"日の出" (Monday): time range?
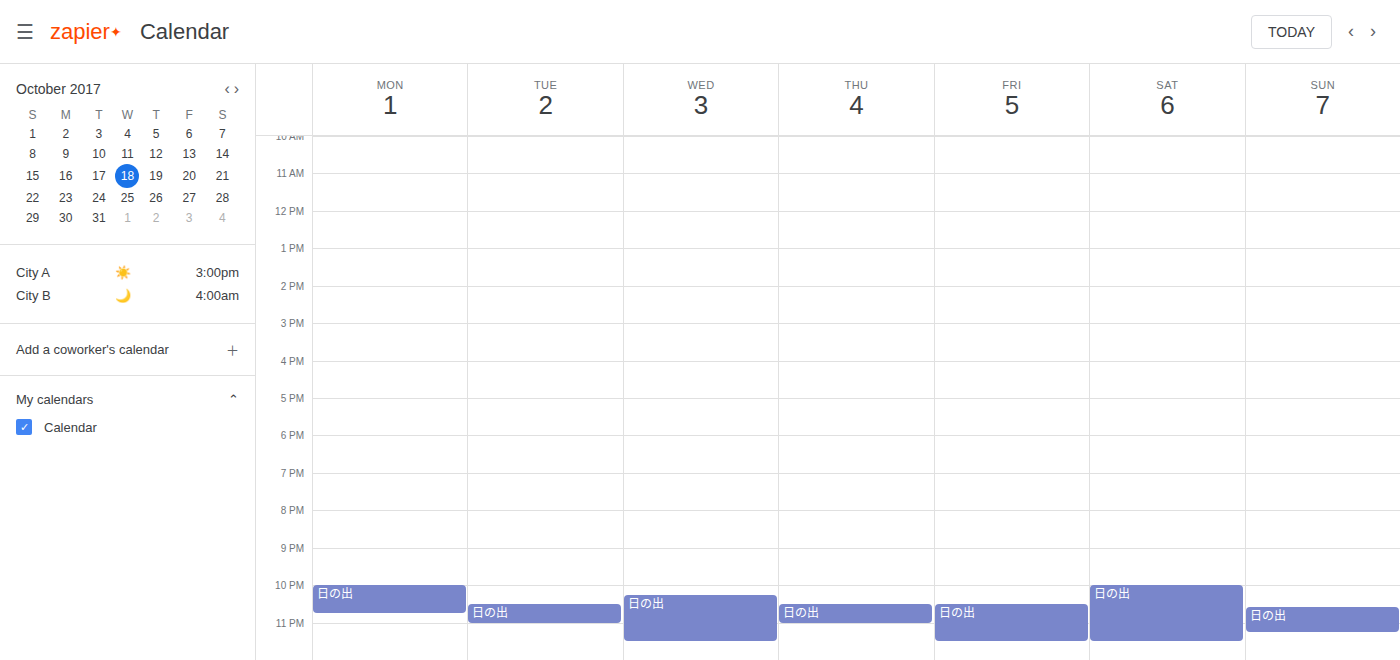
10:00 PM to 10:45 PM